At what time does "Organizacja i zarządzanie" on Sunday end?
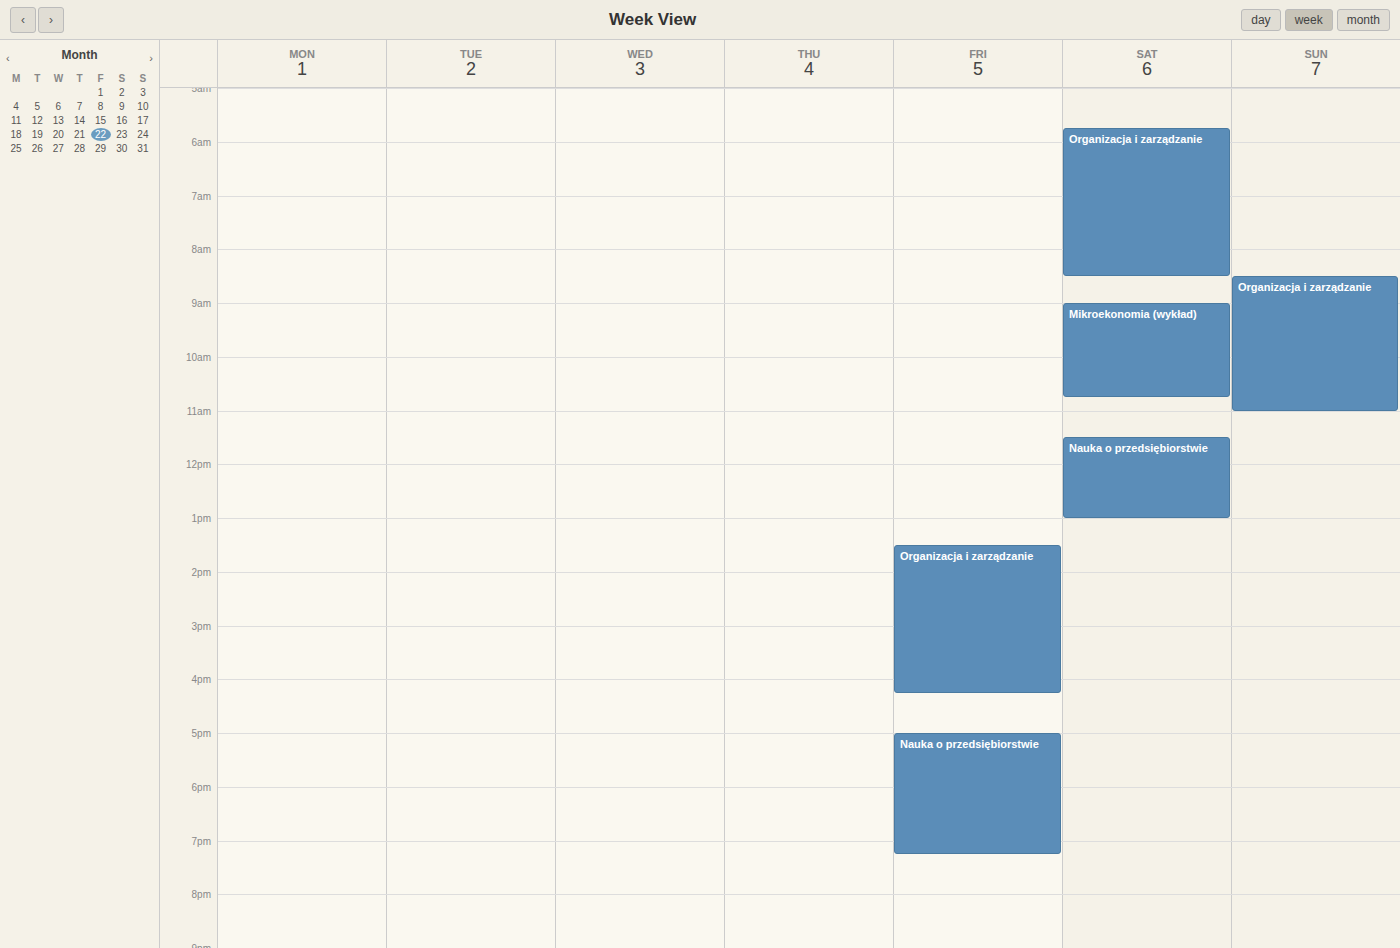
11:00